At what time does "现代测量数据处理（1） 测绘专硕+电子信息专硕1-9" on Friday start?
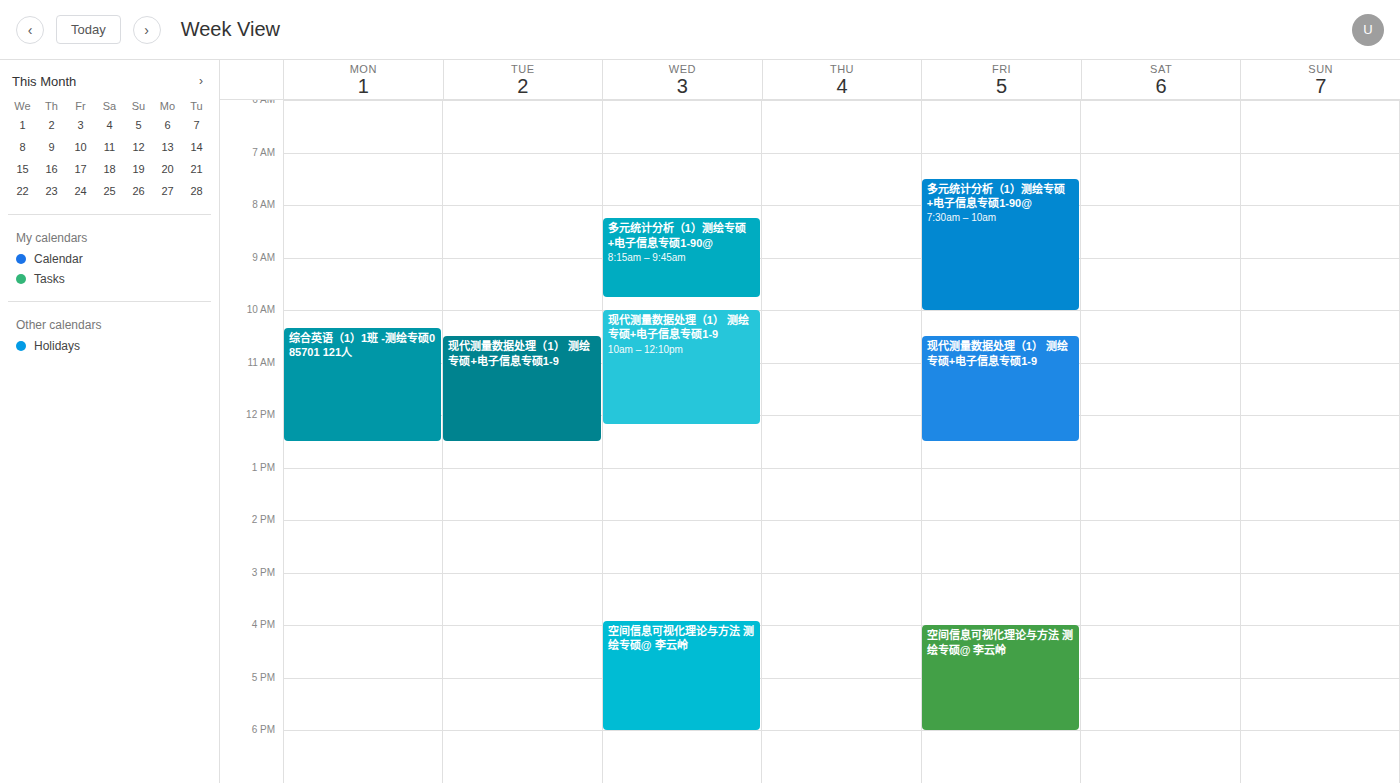
10:30 AM